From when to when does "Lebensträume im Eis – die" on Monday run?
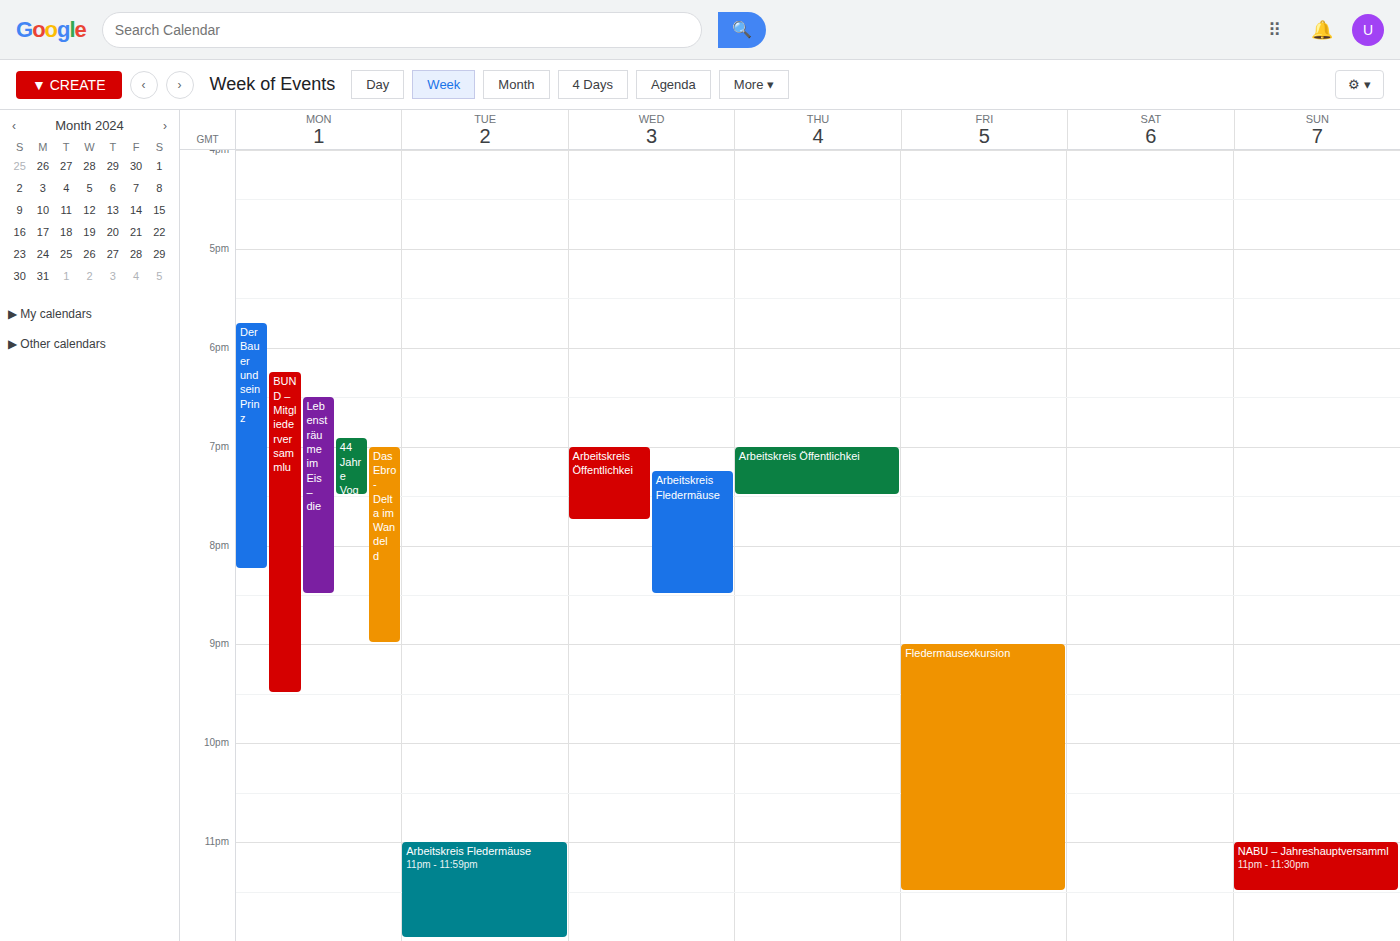
6:30 PM to 8:30 PM